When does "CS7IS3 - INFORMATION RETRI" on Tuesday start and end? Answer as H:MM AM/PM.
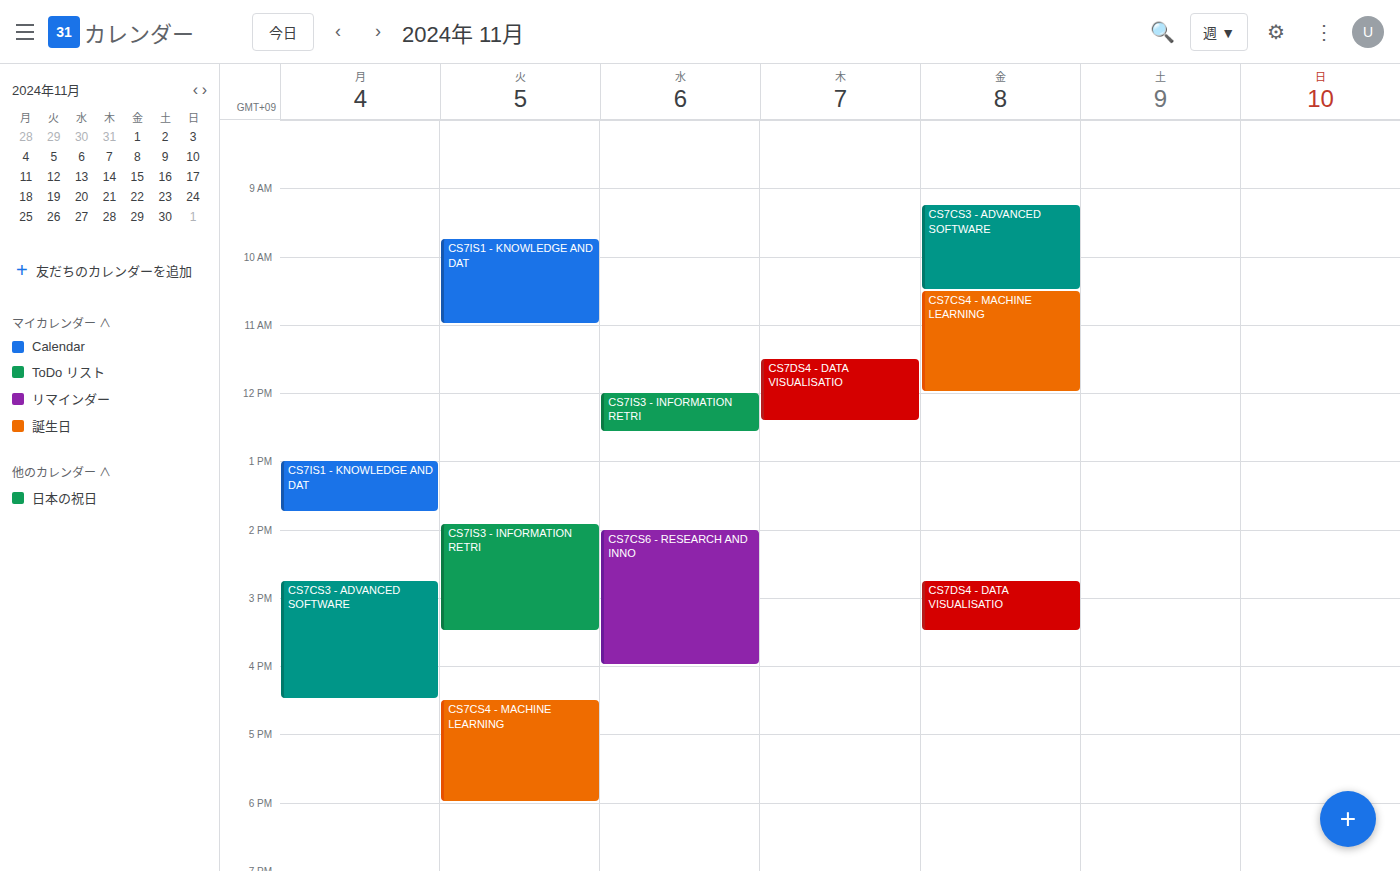
1:55 PM to 3:30 PM